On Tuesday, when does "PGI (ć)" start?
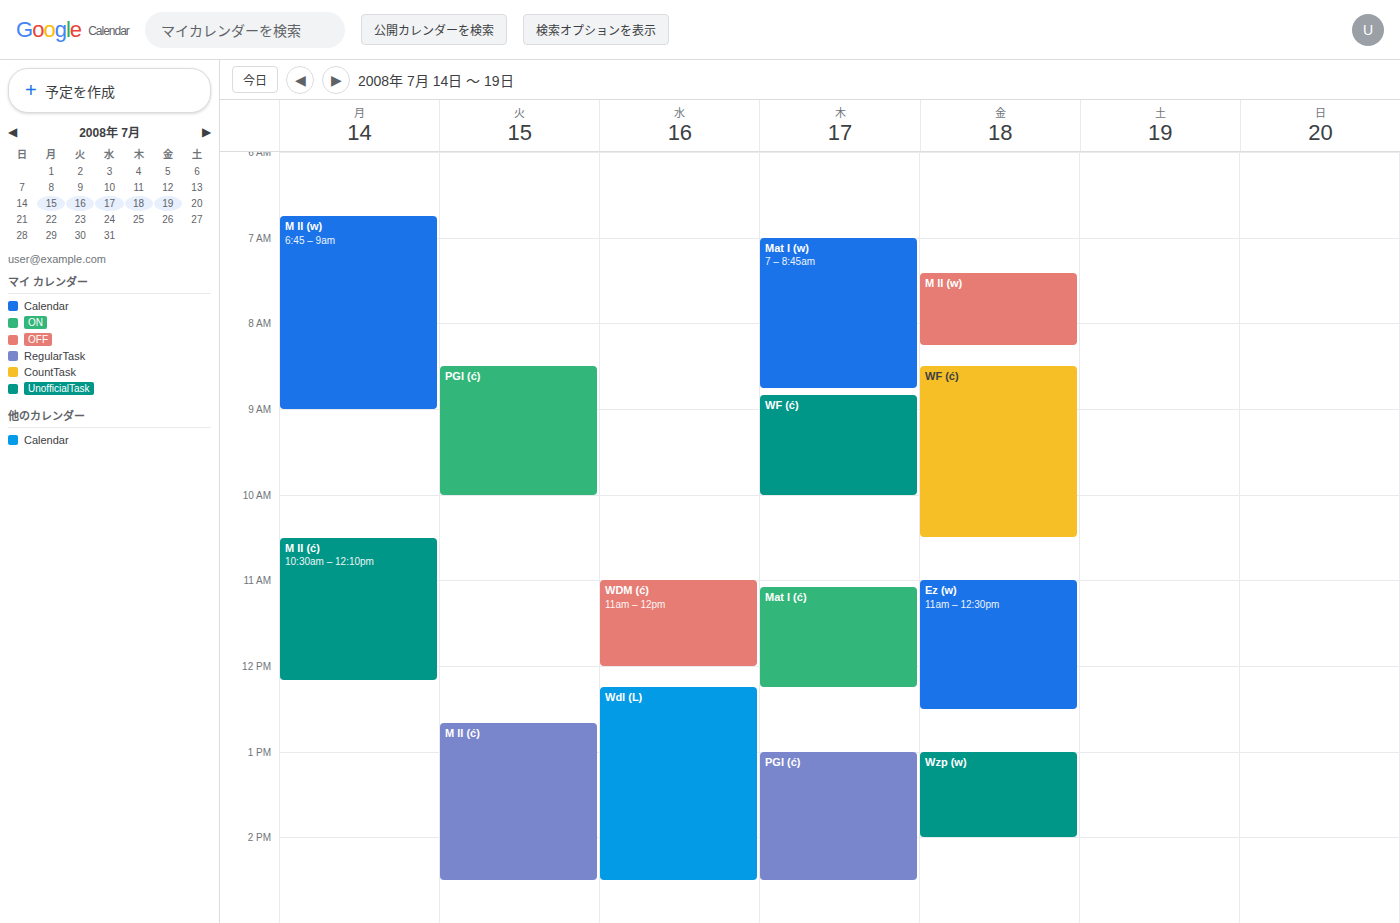
8:30 AM